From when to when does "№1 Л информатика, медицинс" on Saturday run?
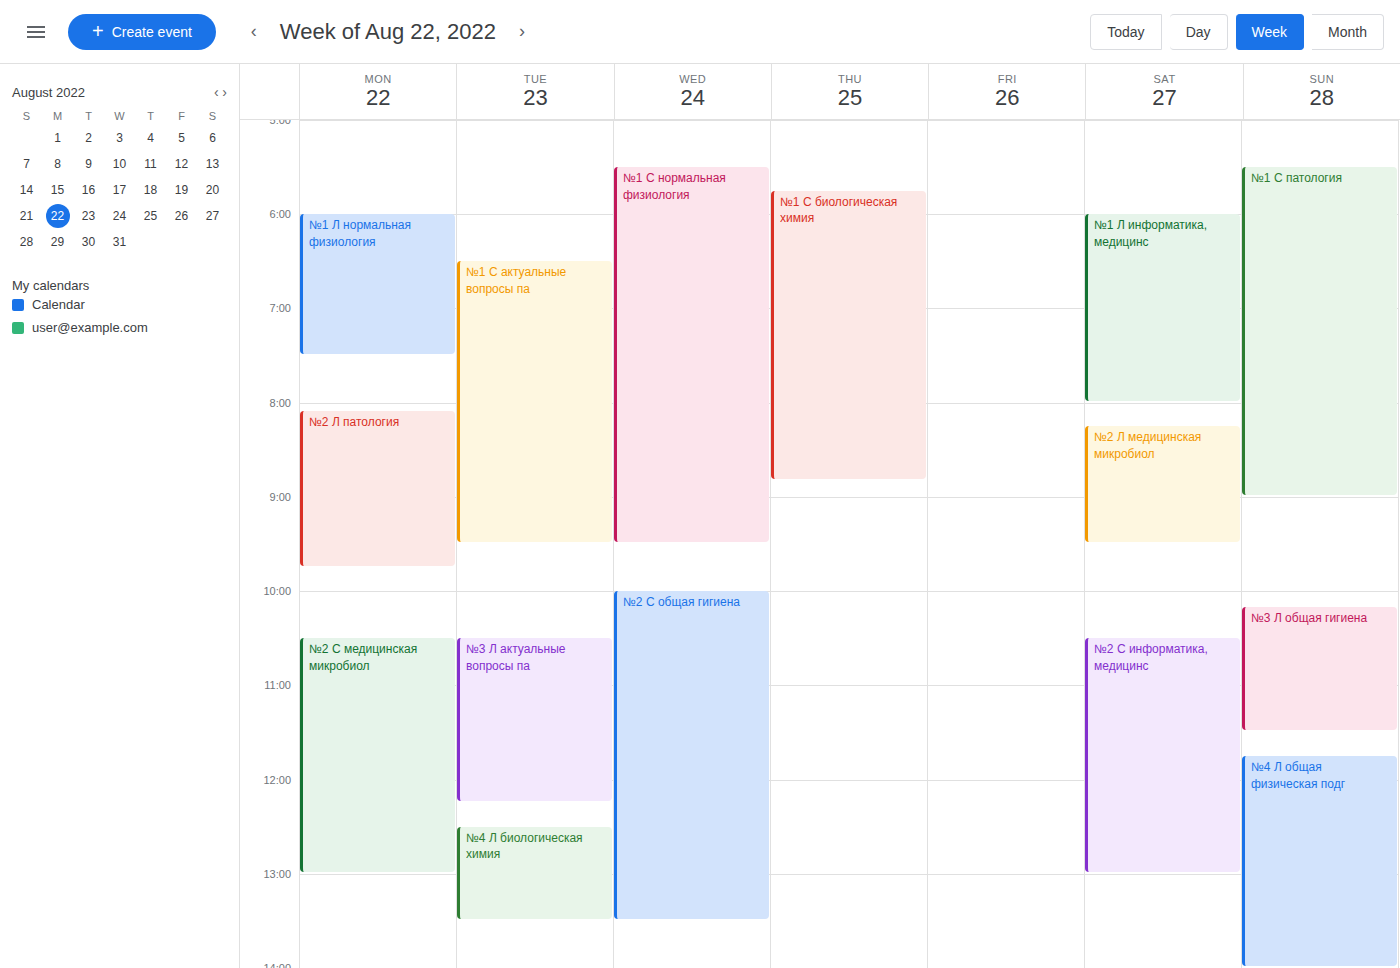
6:00 AM to 8:00 AM